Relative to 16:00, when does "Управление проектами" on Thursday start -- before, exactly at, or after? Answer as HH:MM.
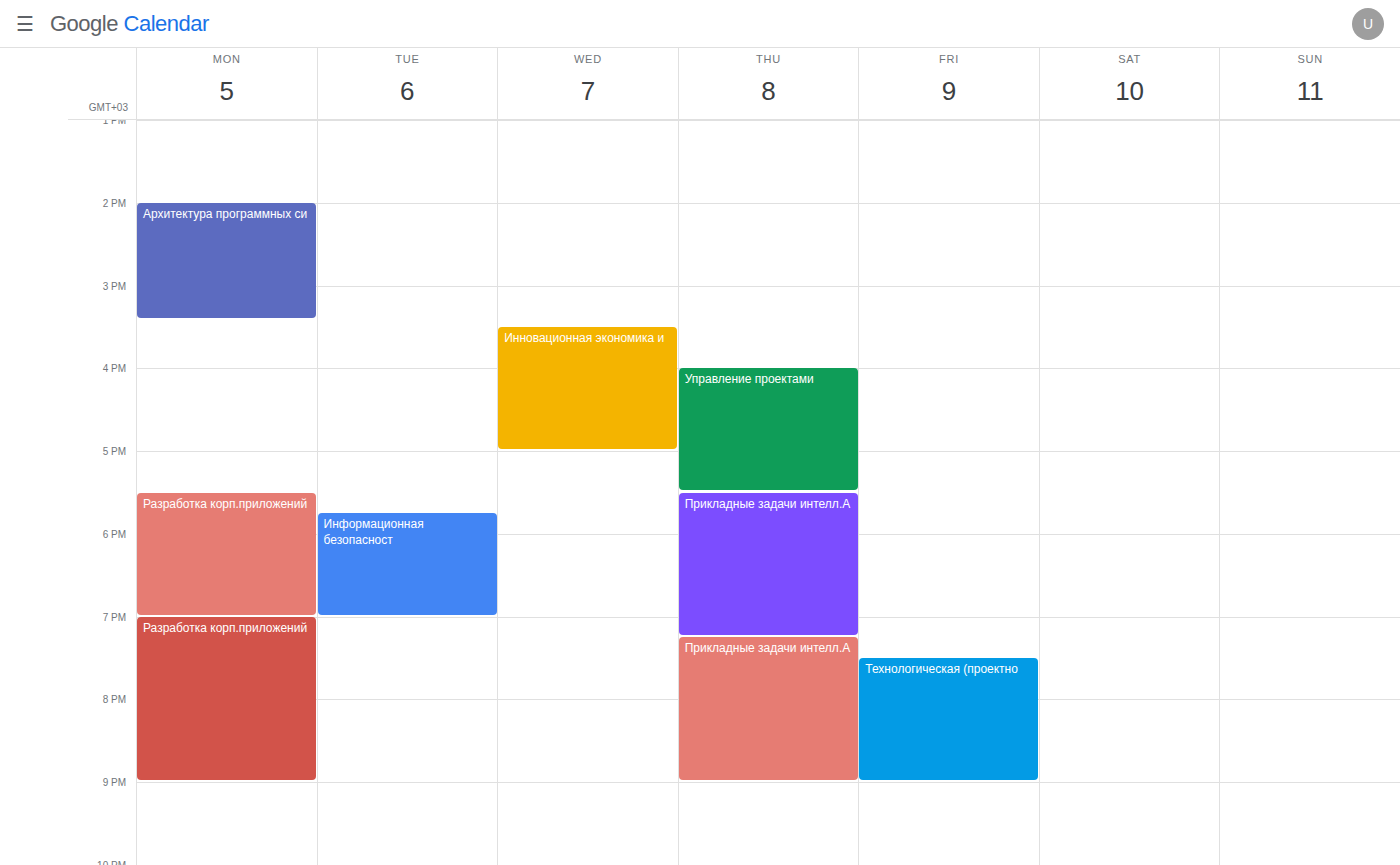
16:00 -- exactly at 16:00, on the 16:00 line.